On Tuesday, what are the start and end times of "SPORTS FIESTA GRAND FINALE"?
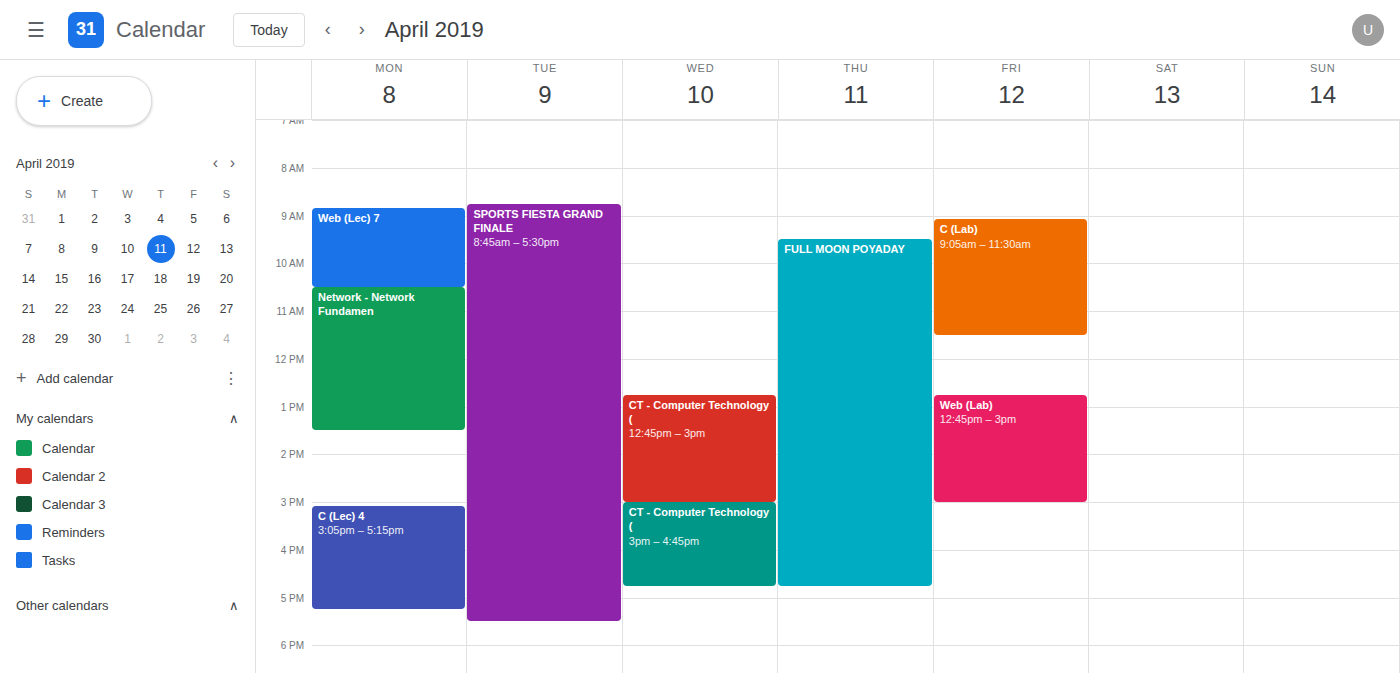
8:45 AM to 5:30 PM